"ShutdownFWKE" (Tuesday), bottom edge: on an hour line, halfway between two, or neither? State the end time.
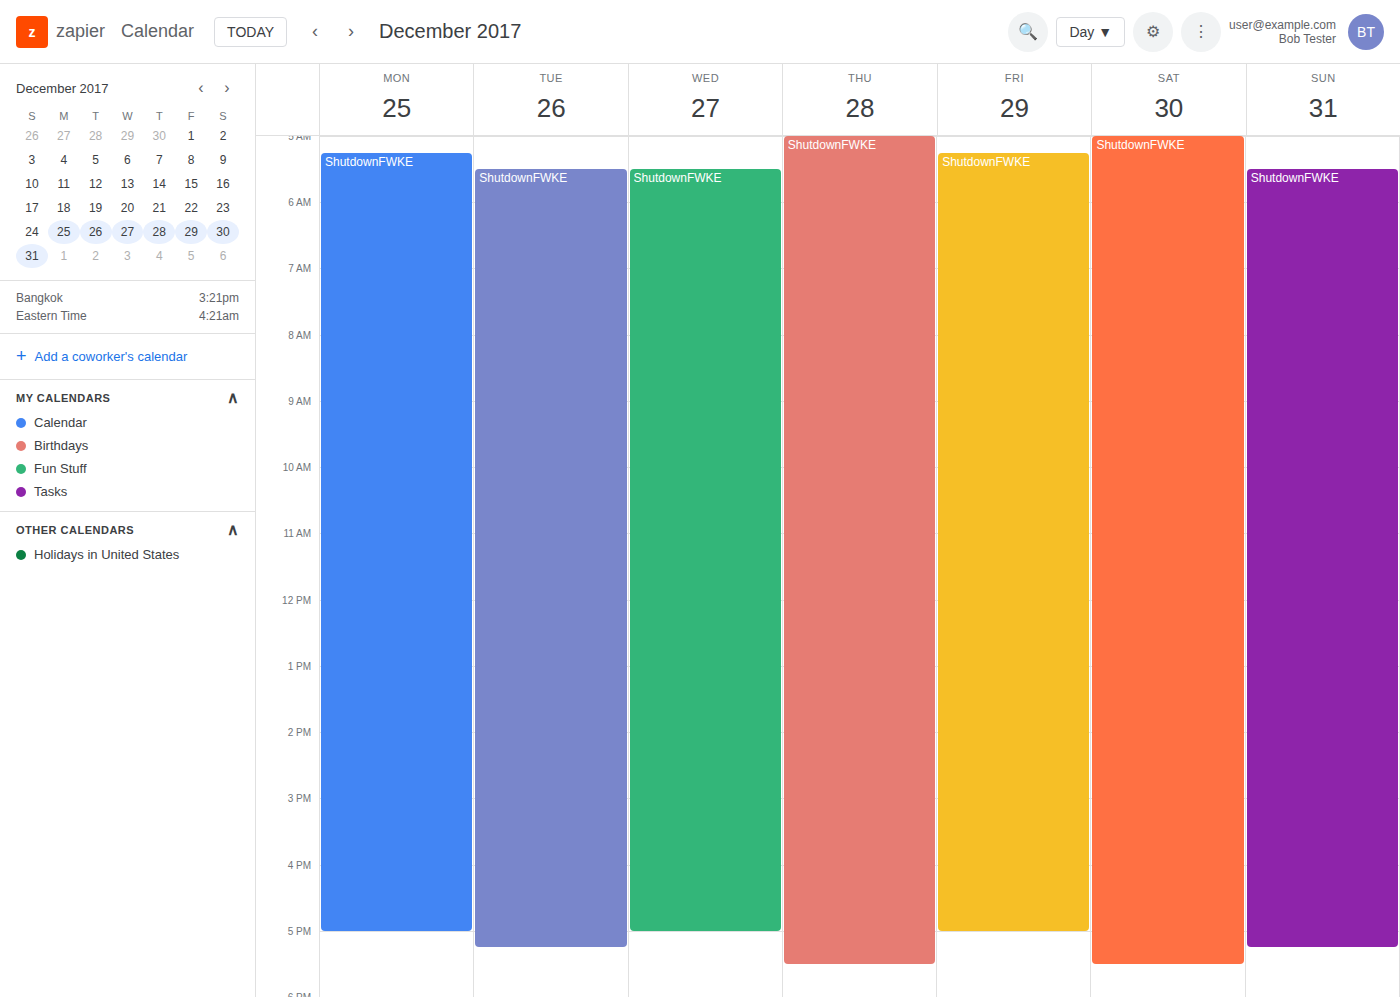
5:15 PM -- neither: a quarter of the way from the 5 PM line to the 6 PM line.